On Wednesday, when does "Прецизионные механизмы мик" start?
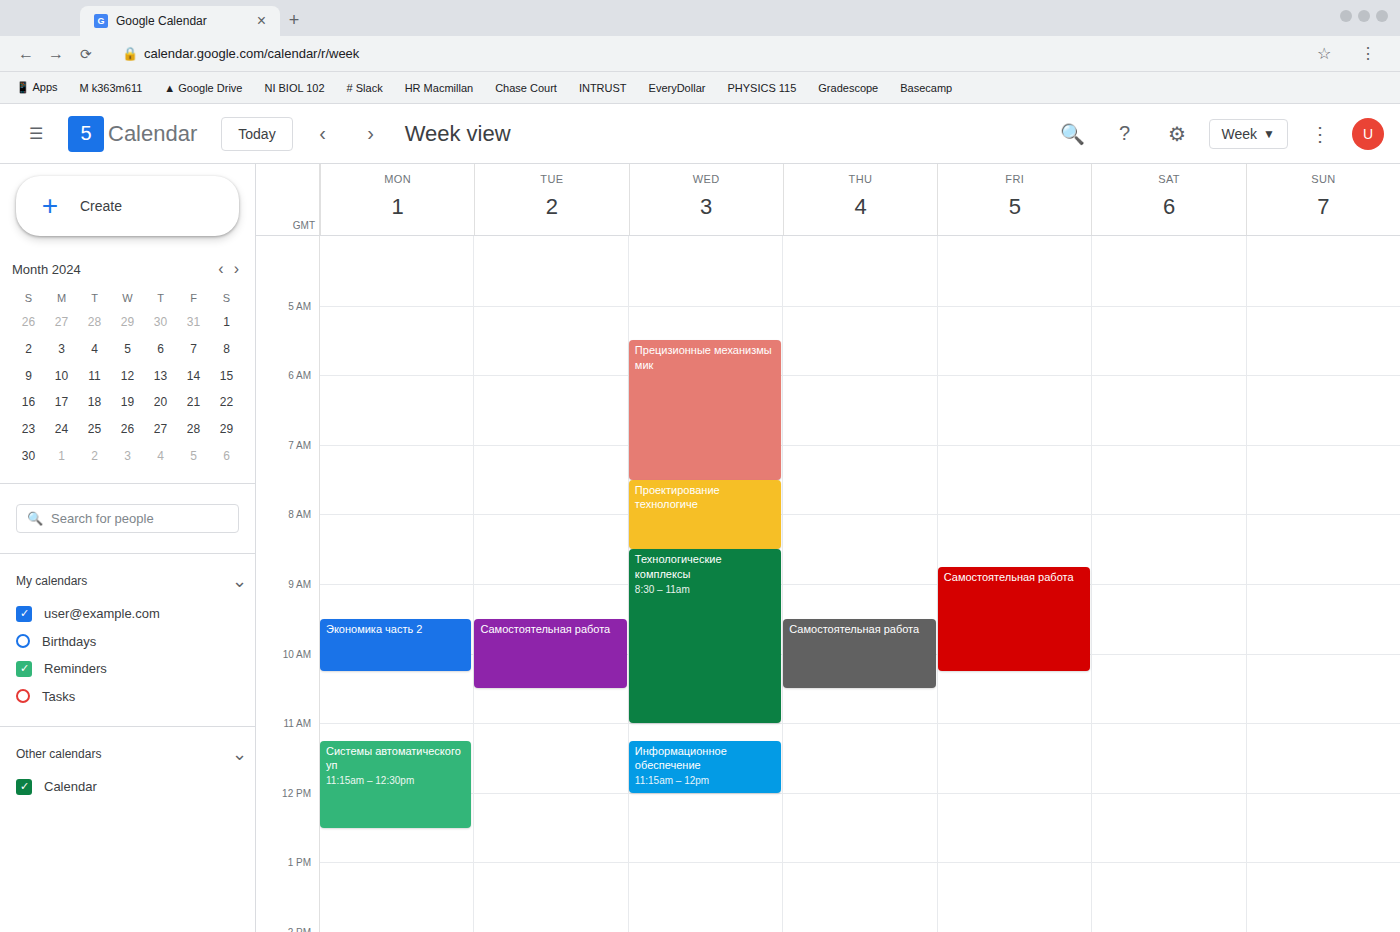
5:30 AM